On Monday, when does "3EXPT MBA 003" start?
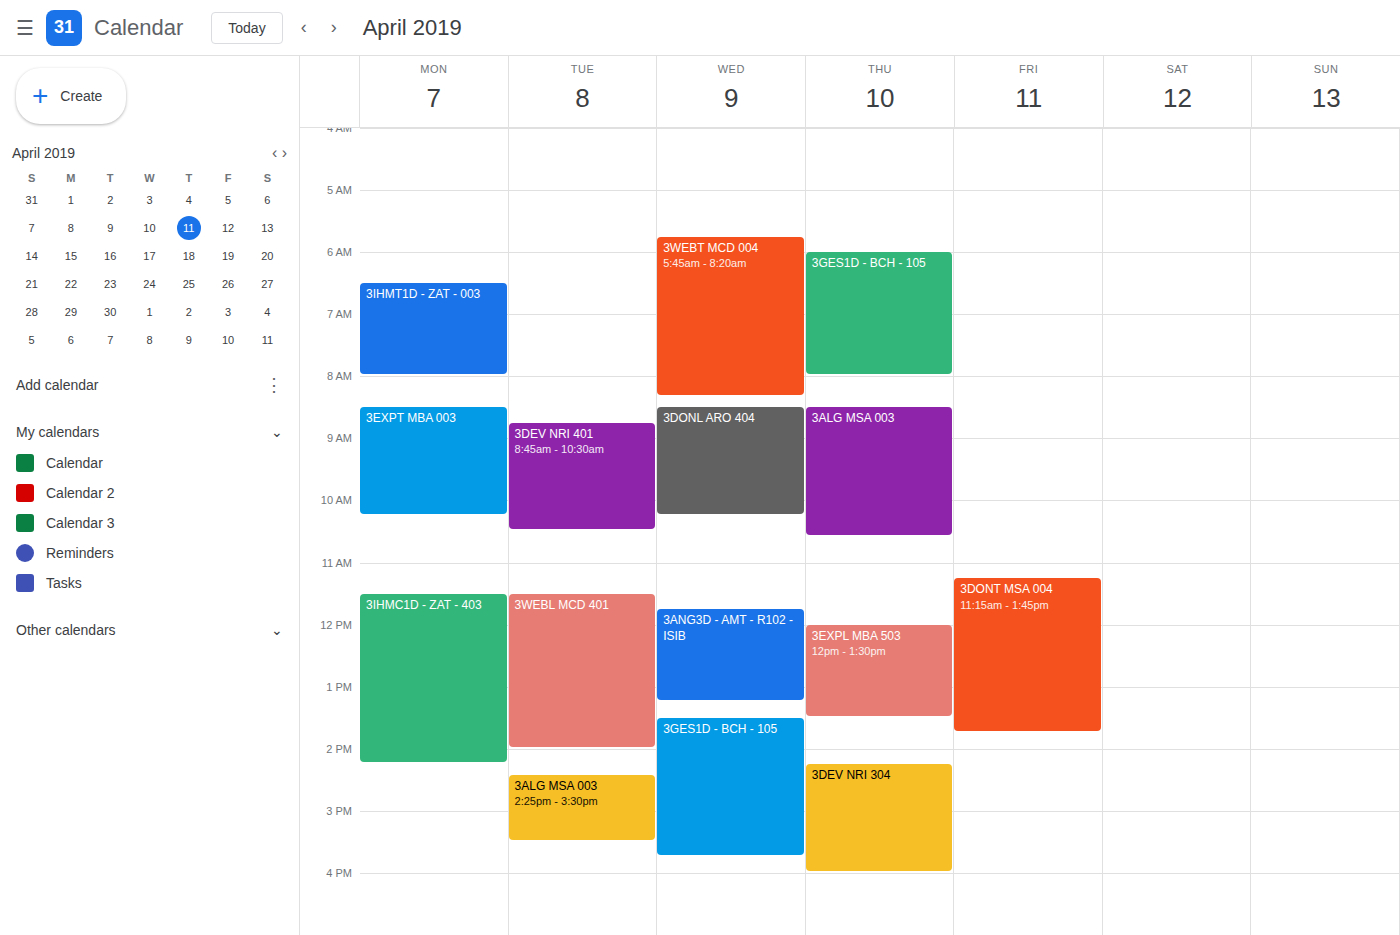
8:30 AM